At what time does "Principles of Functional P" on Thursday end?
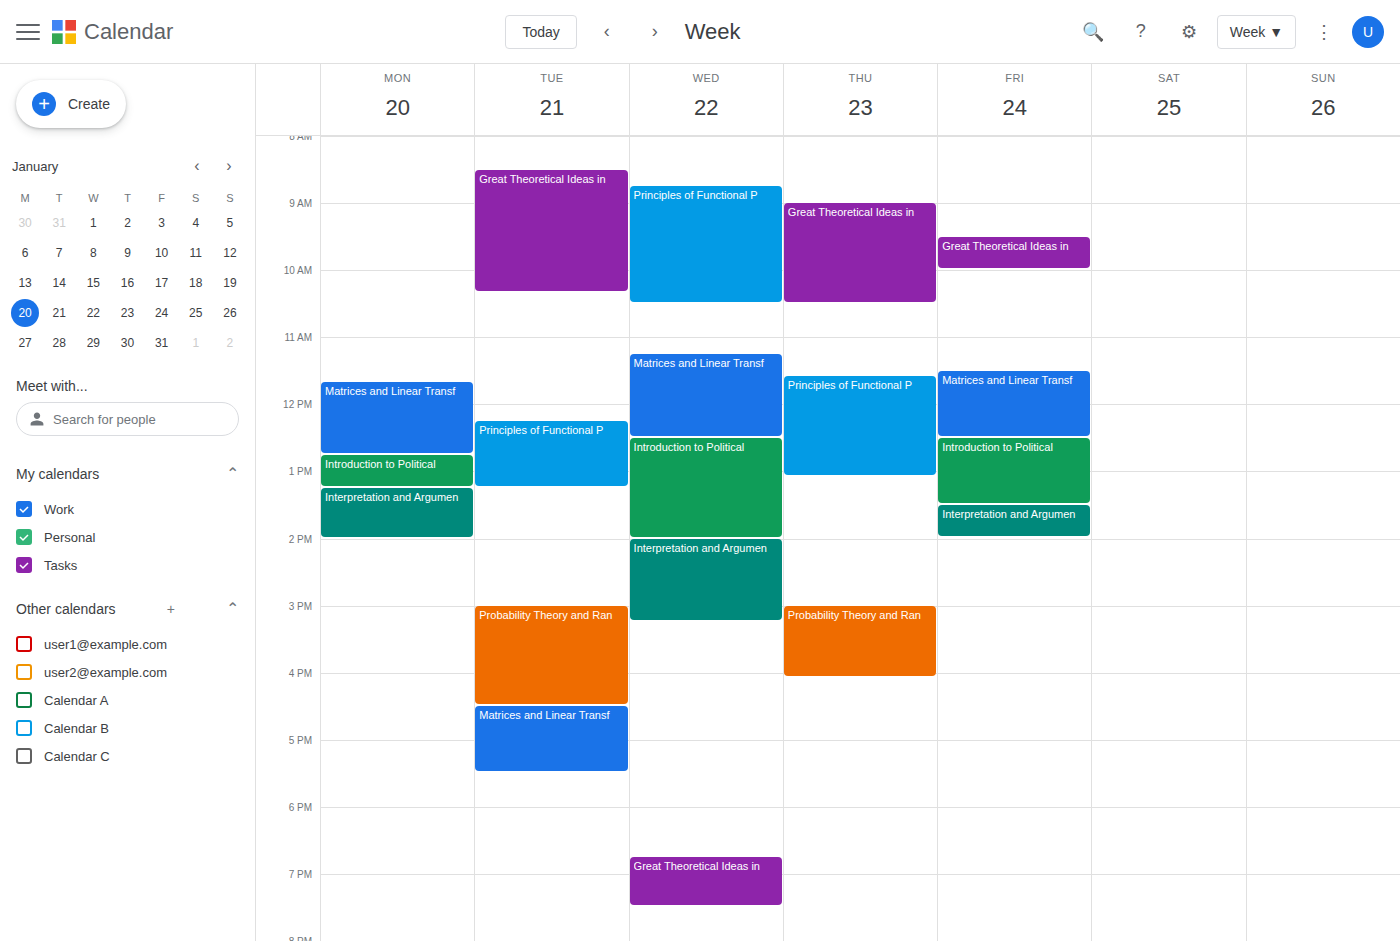
1:05 PM